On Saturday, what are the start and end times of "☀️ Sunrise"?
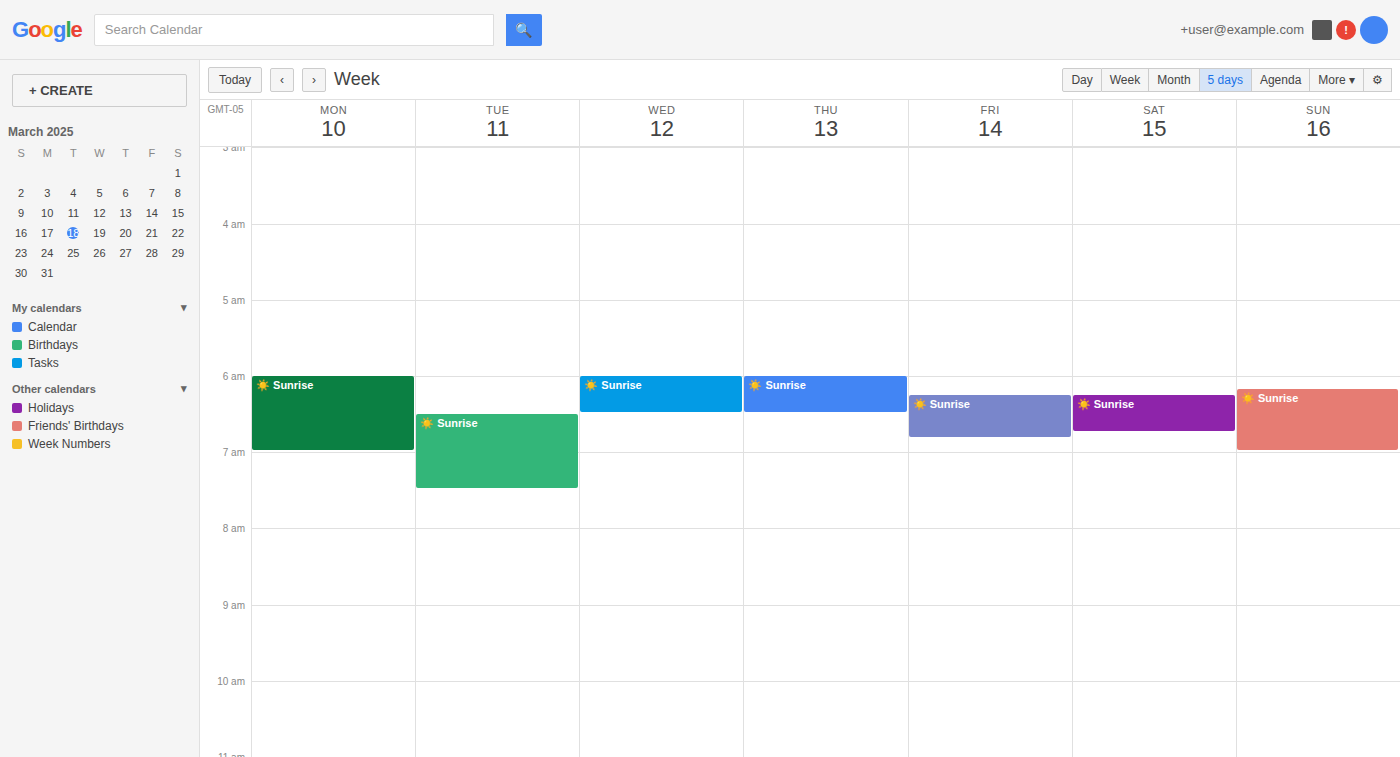
6:15 AM to 6:45 AM